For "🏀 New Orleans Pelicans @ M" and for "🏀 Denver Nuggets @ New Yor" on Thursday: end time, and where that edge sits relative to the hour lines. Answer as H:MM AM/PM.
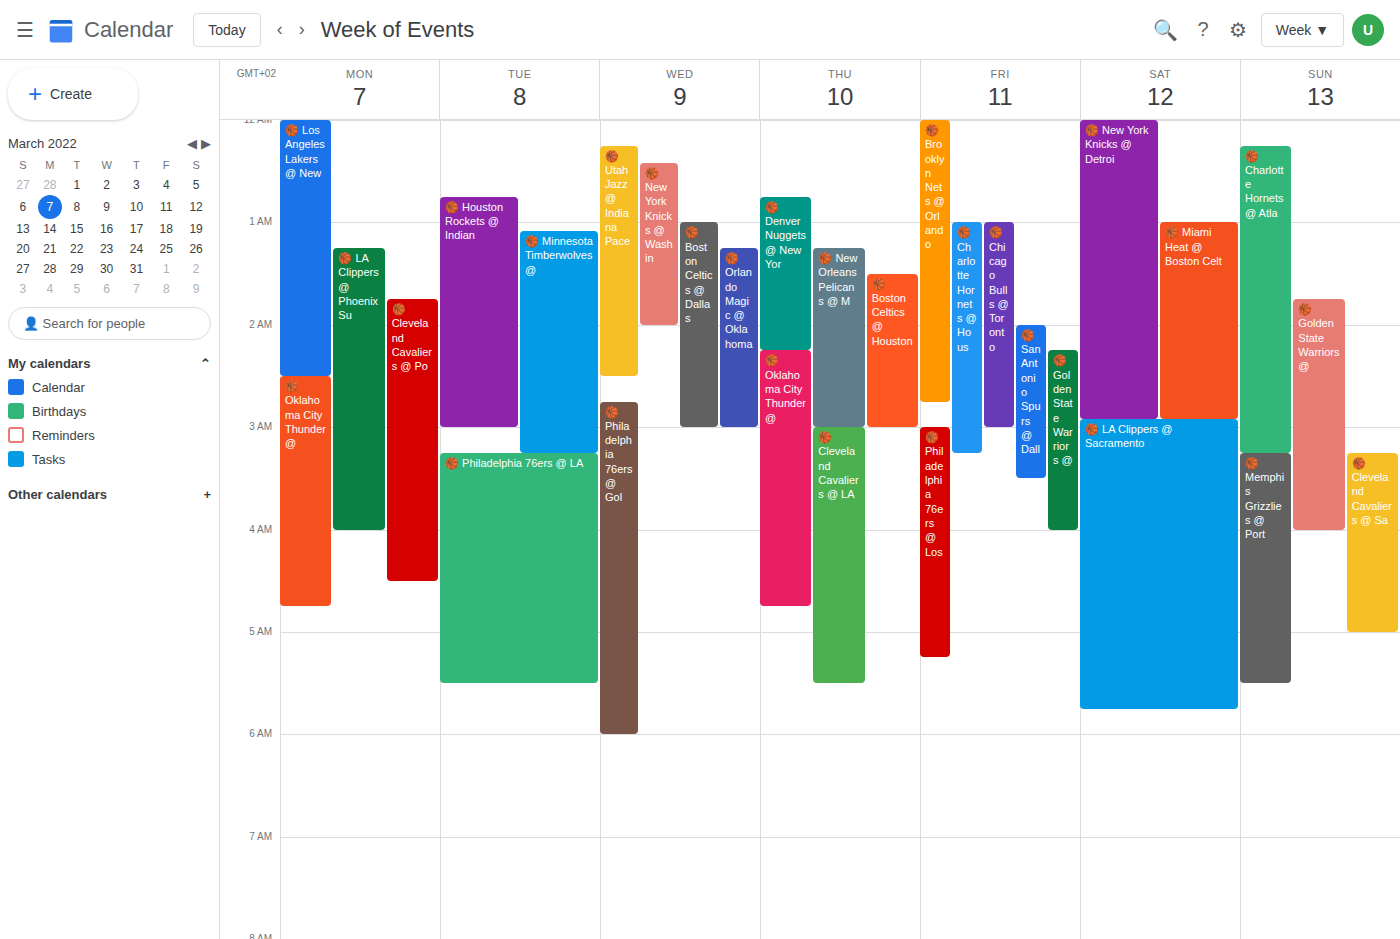
"🏀 New Orleans Pelicans @ M": 3:00 AM, exactly on the 3 AM line. "🏀 Denver Nuggets @ New Yor": 2:15 AM, neither: a quarter of the way from the 2 AM line to the 3 AM line.